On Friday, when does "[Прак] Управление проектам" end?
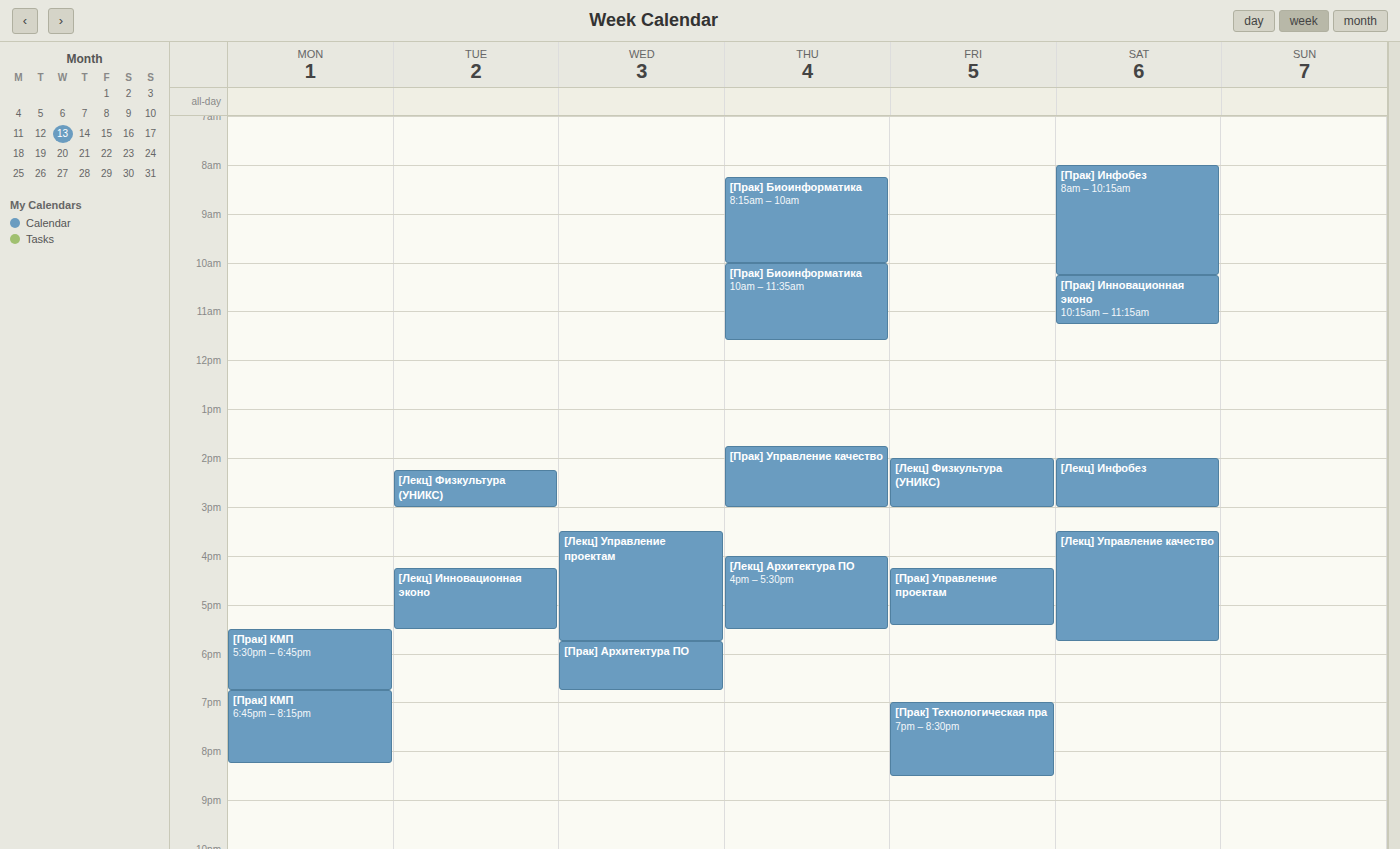
5:25 PM